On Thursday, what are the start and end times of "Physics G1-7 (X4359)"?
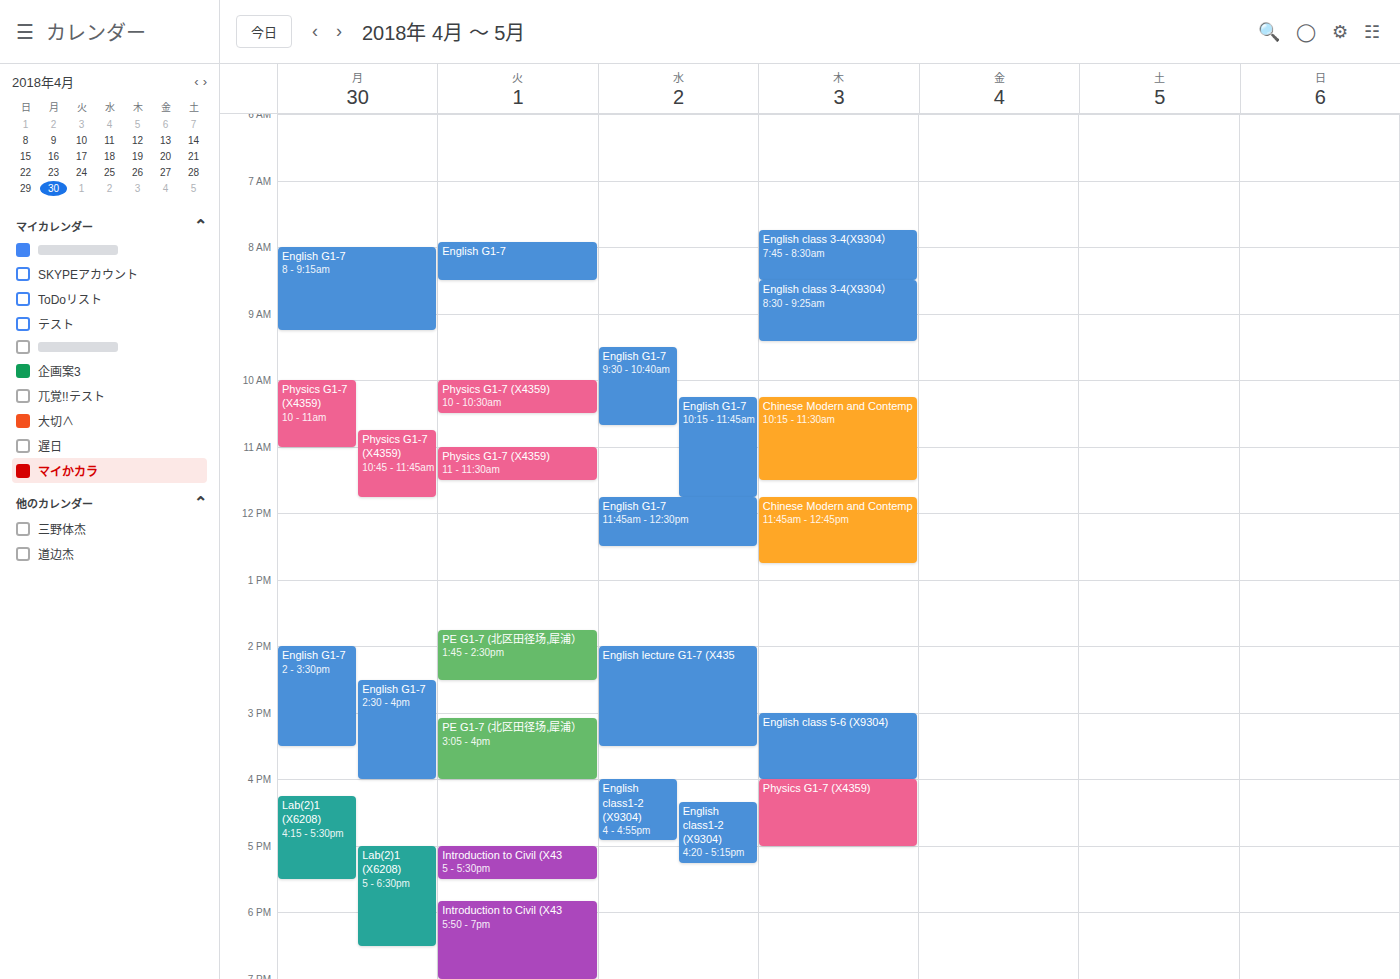
16:00 to 17:00